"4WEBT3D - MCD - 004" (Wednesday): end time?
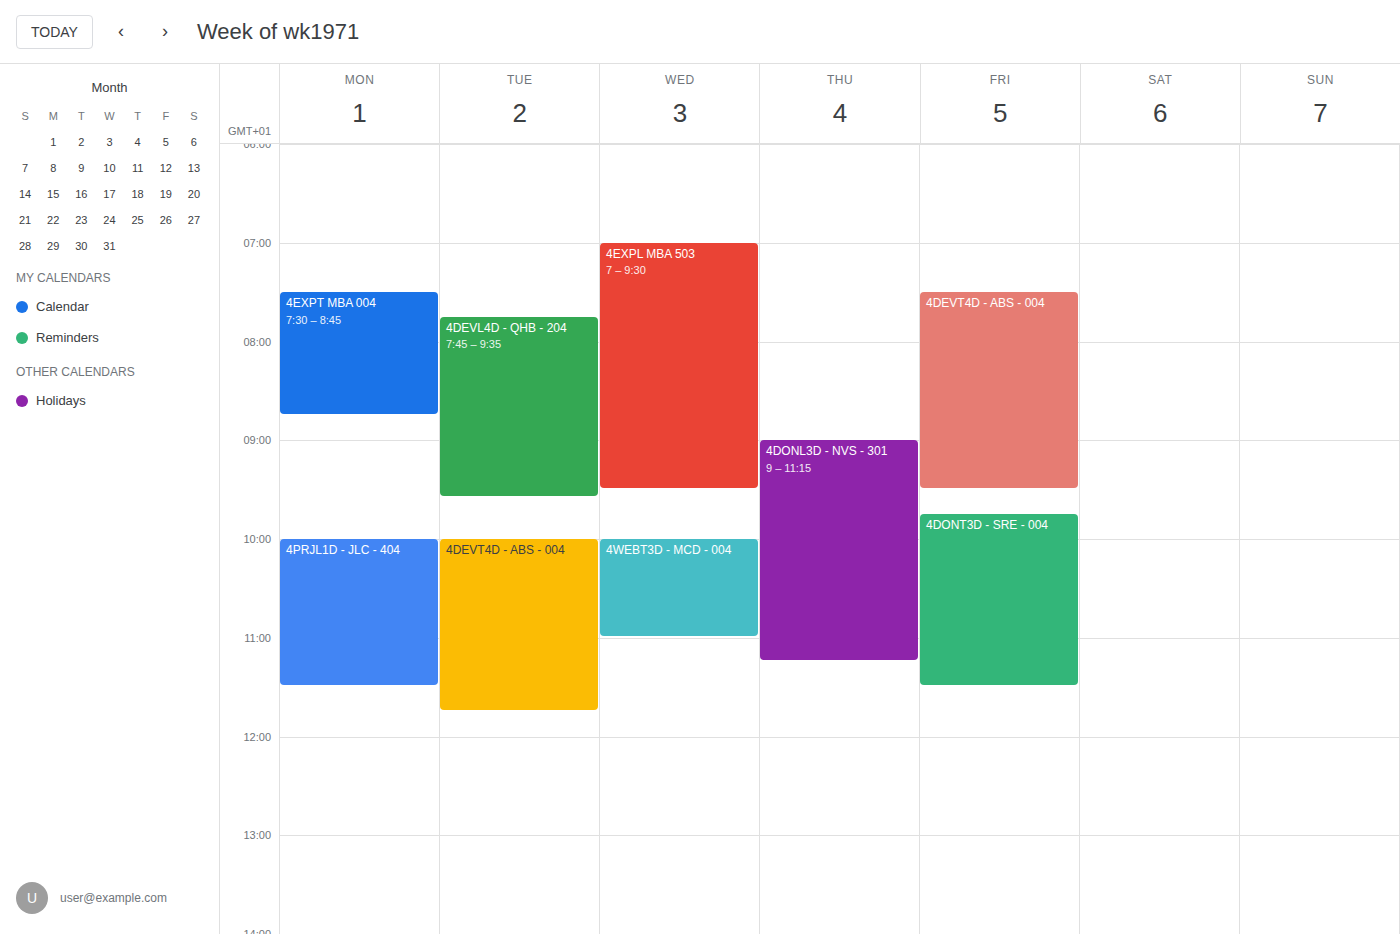
11:00 AM